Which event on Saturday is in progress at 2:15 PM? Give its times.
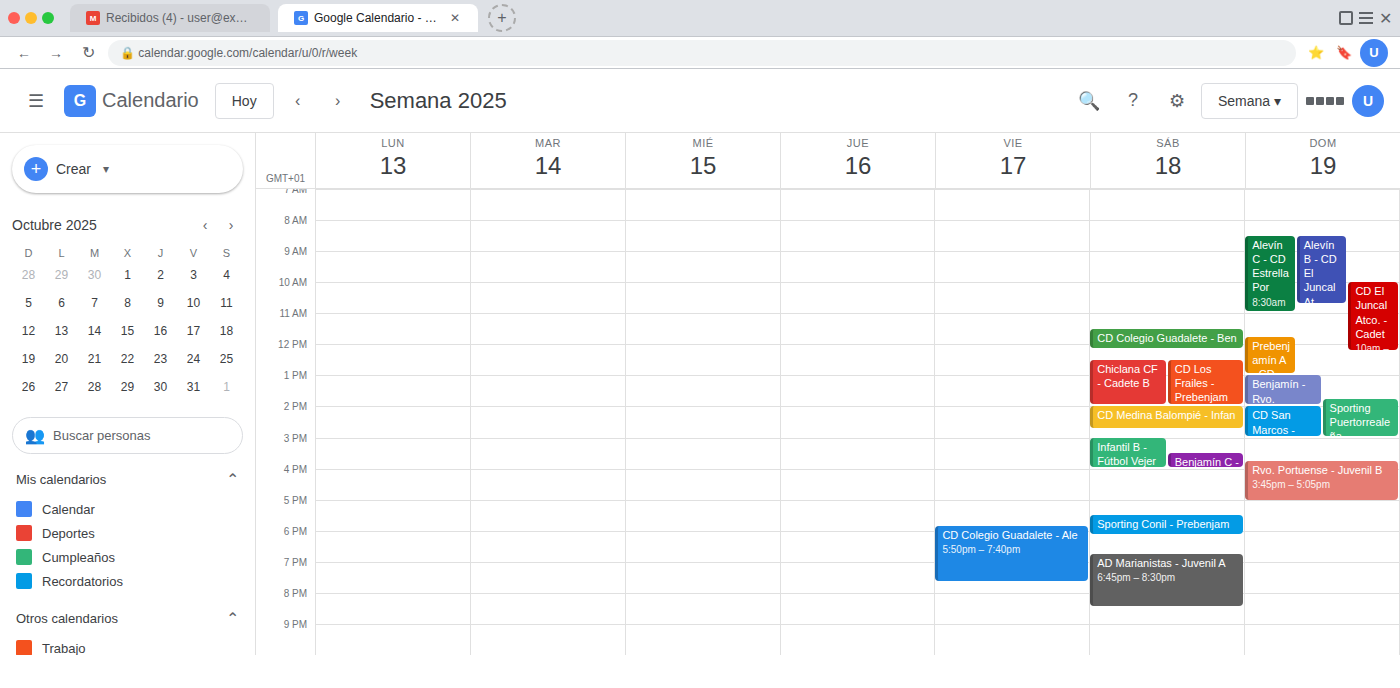
"CD Medina Balompié - Infan", 2:00 PM to 2:45 PM